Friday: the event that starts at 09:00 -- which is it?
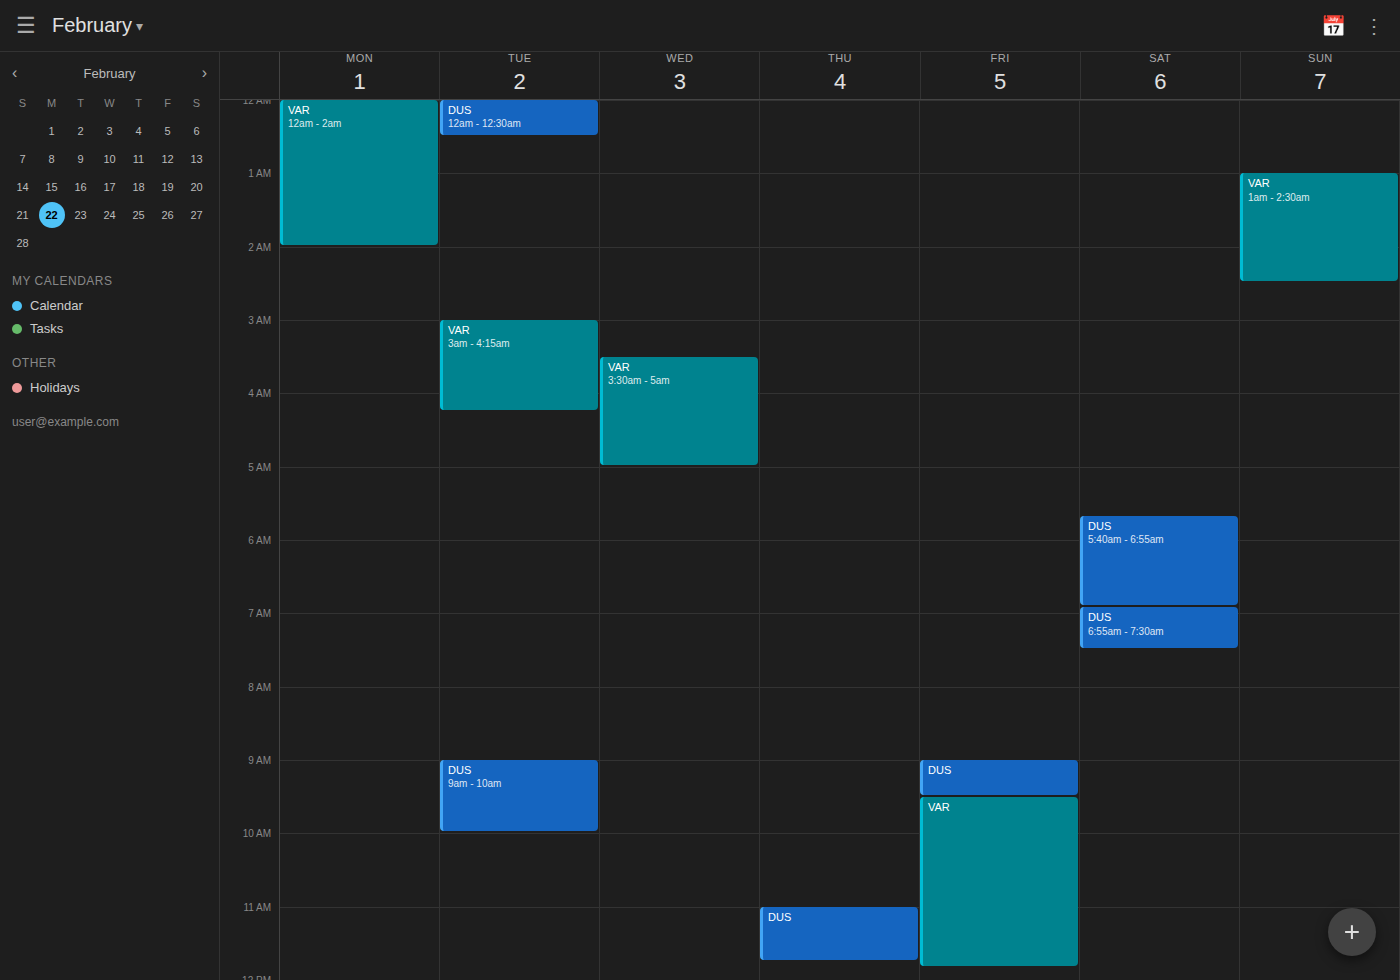
"DUS"